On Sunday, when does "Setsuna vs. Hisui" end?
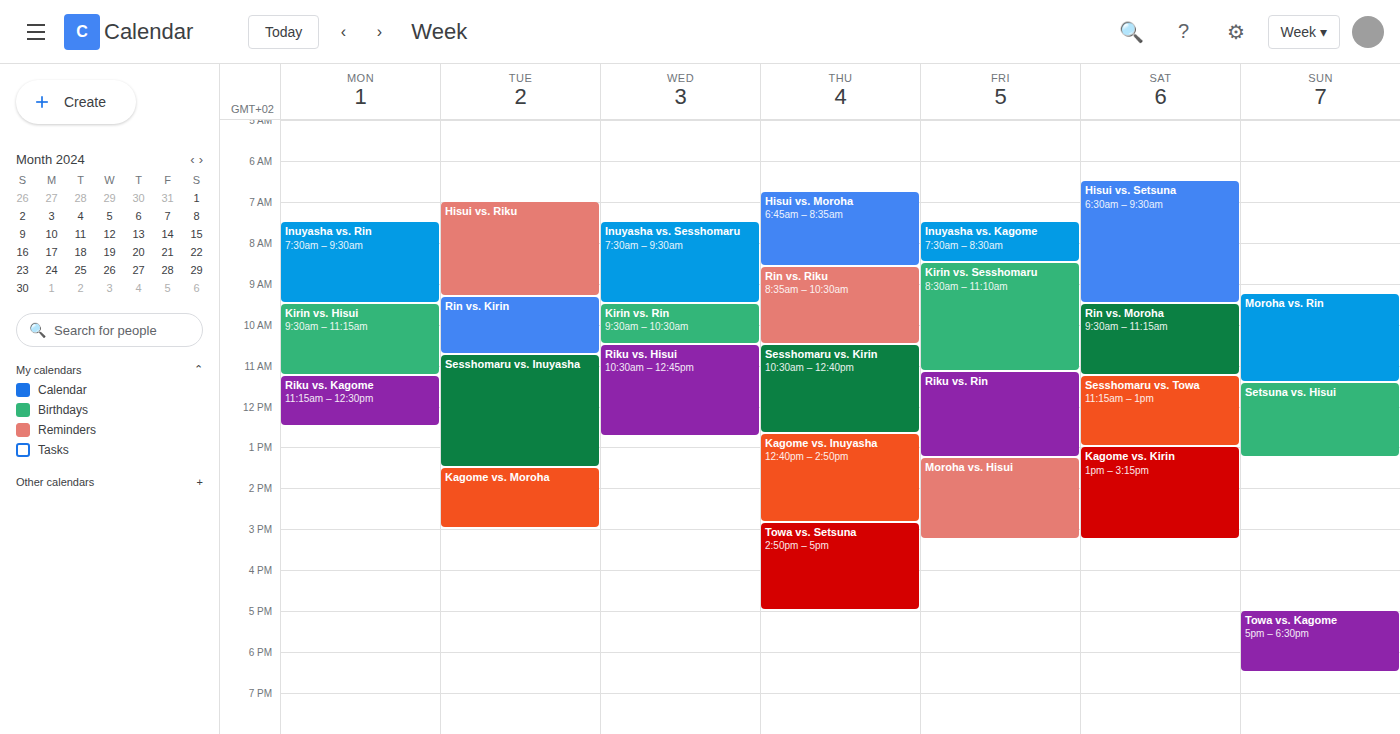
1:15 PM